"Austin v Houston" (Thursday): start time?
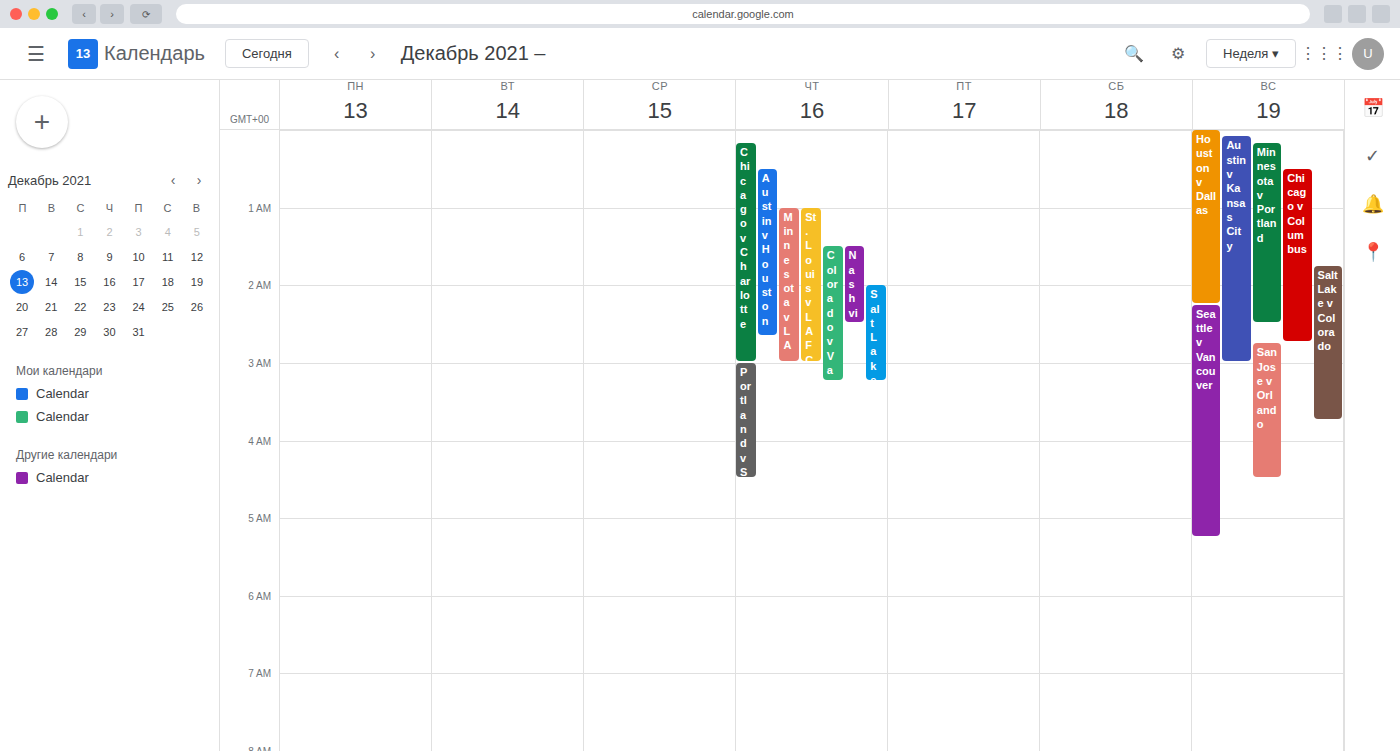
00:30